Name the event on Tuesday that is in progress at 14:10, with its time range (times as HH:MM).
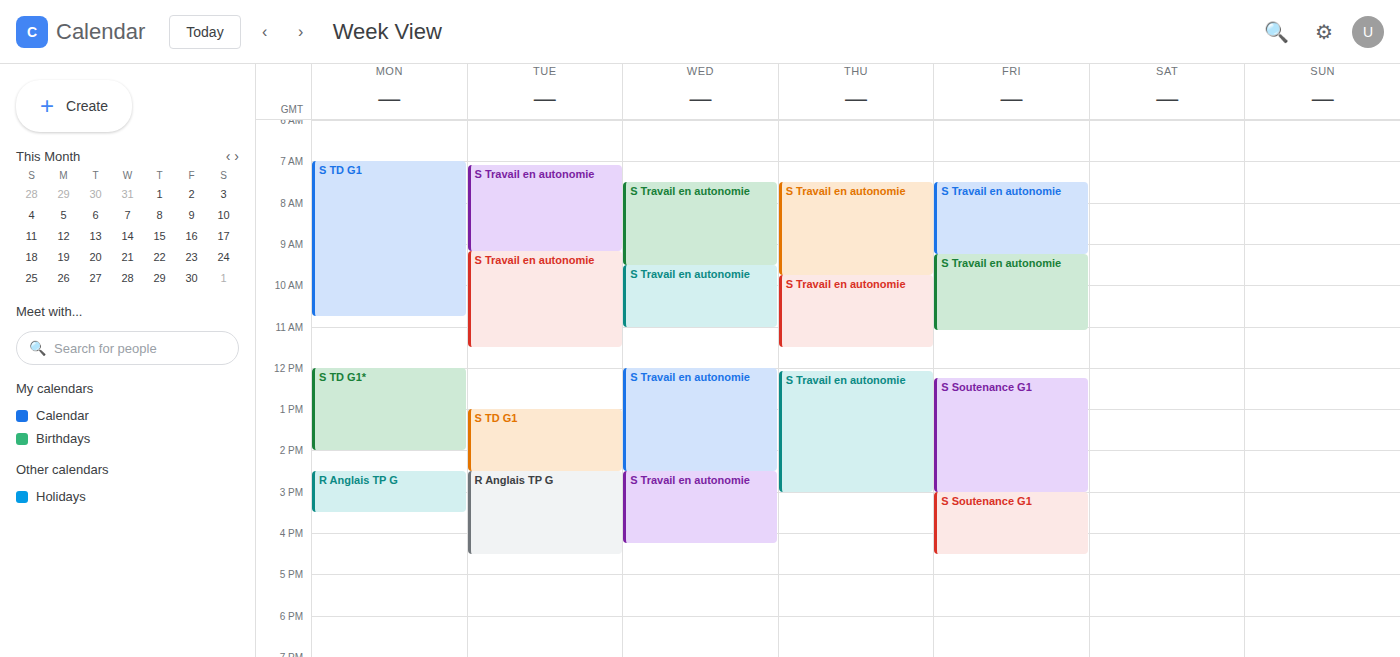
"S TD G1", 13:00 to 14:30